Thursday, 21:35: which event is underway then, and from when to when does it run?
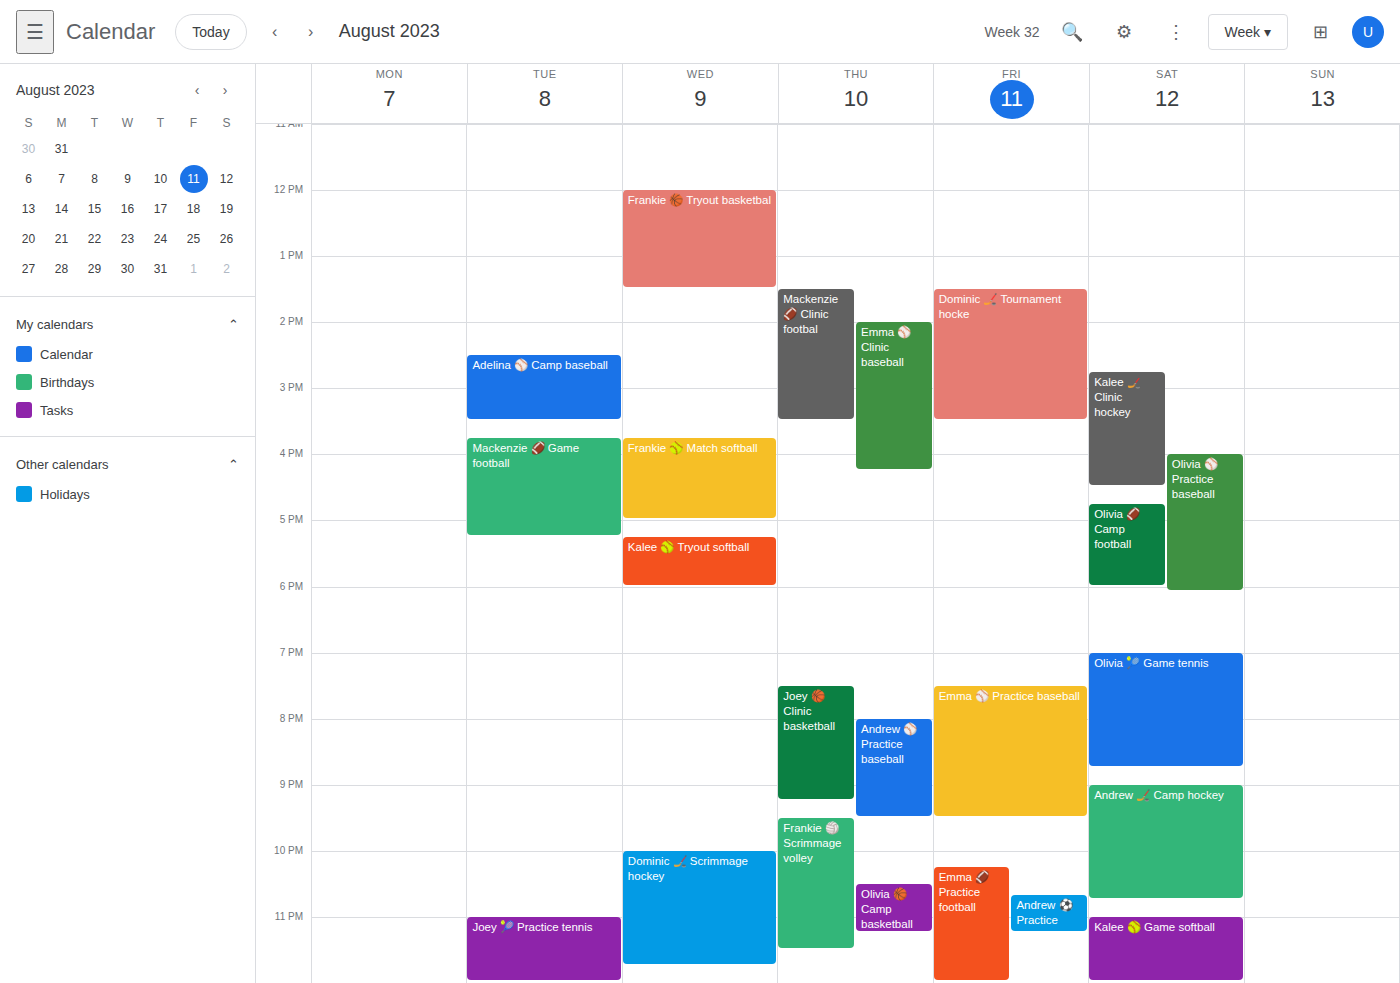
"Frankie 🏐 Scrimmage volley", 21:30 to 23:30